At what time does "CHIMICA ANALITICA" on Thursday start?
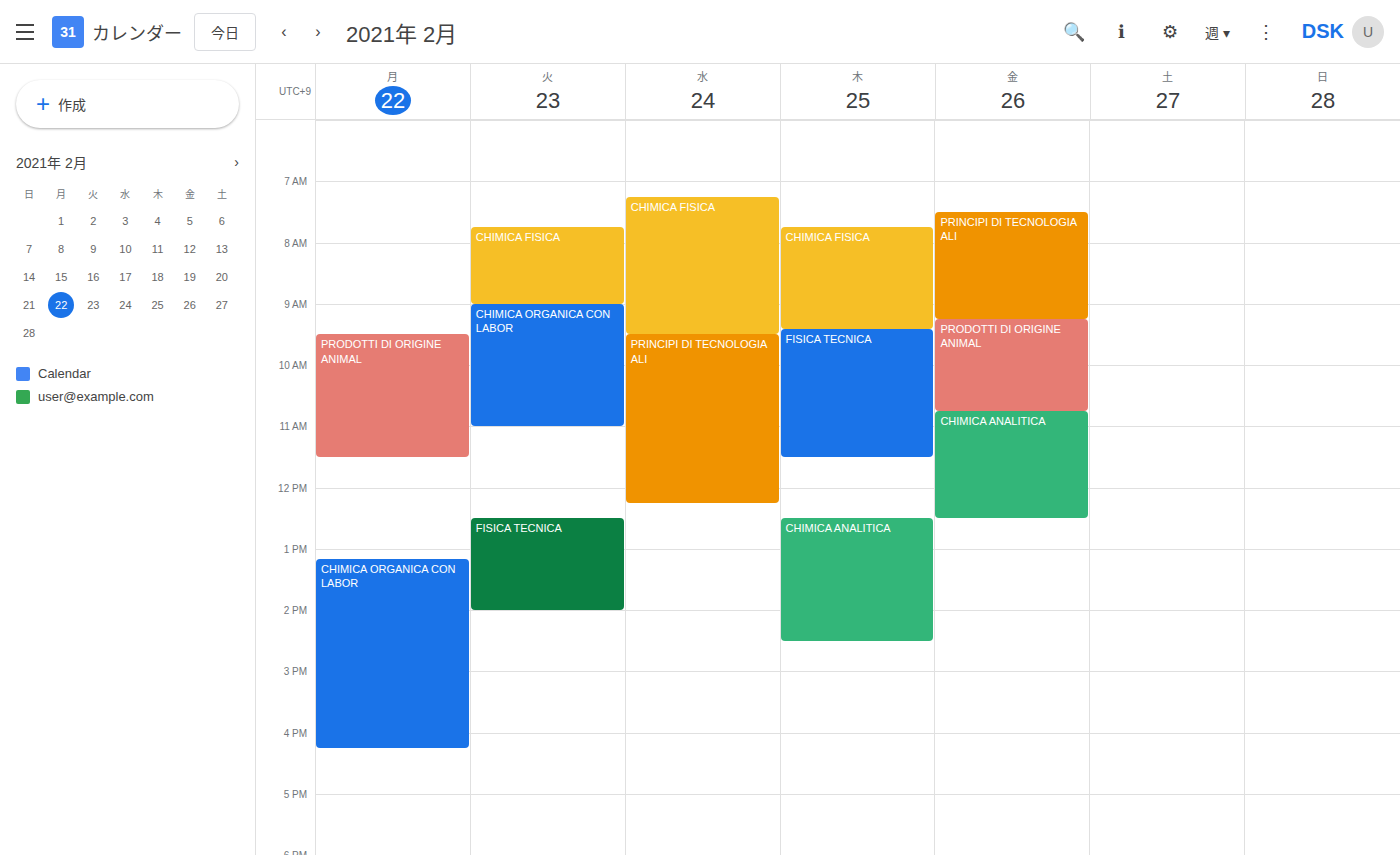
12:30 PM